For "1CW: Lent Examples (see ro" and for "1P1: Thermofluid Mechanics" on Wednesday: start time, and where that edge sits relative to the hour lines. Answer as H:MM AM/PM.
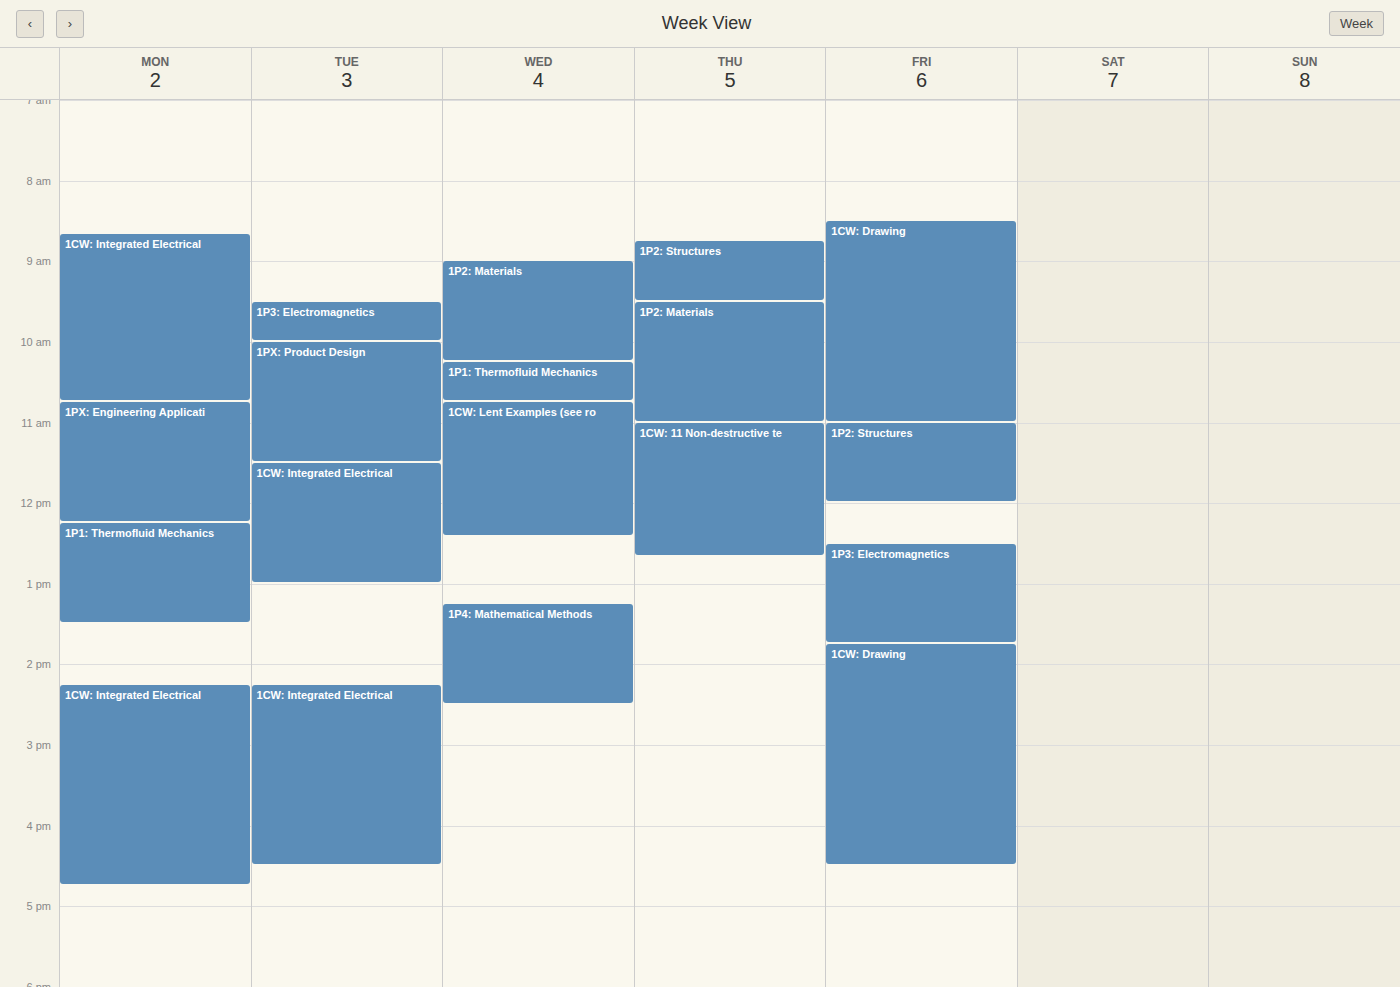
"1CW: Lent Examples (see ro": 10:45 AM, neither: three quarters of the way from the 10 AM line to the 11 AM line. "1P1: Thermofluid Mechanics": 10:15 AM, neither: a quarter of the way from the 10 AM line to the 11 AM line.